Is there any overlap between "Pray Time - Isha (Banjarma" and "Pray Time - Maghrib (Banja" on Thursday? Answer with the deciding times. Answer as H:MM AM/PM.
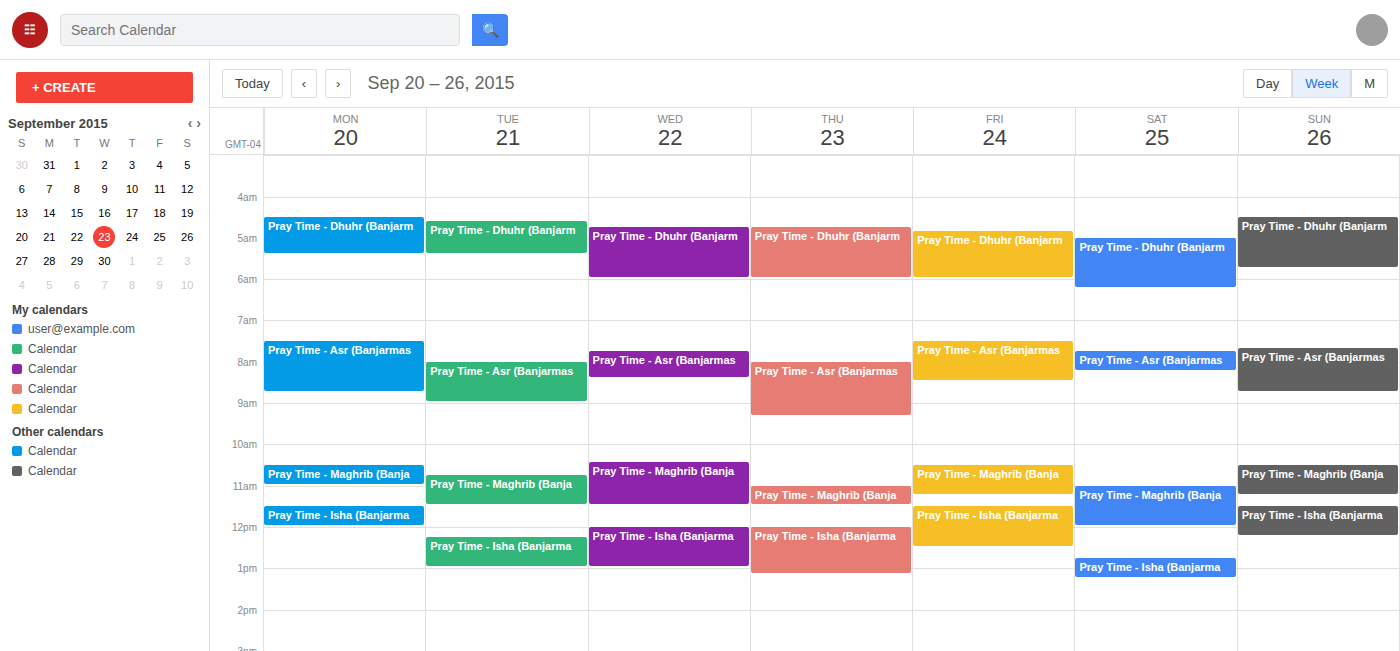
"Pray Time - Maghrib (Banja" ends at 11:30 AM and "Pray Time - Isha (Banjarma" starts at 12:00 PM -- no overlap.